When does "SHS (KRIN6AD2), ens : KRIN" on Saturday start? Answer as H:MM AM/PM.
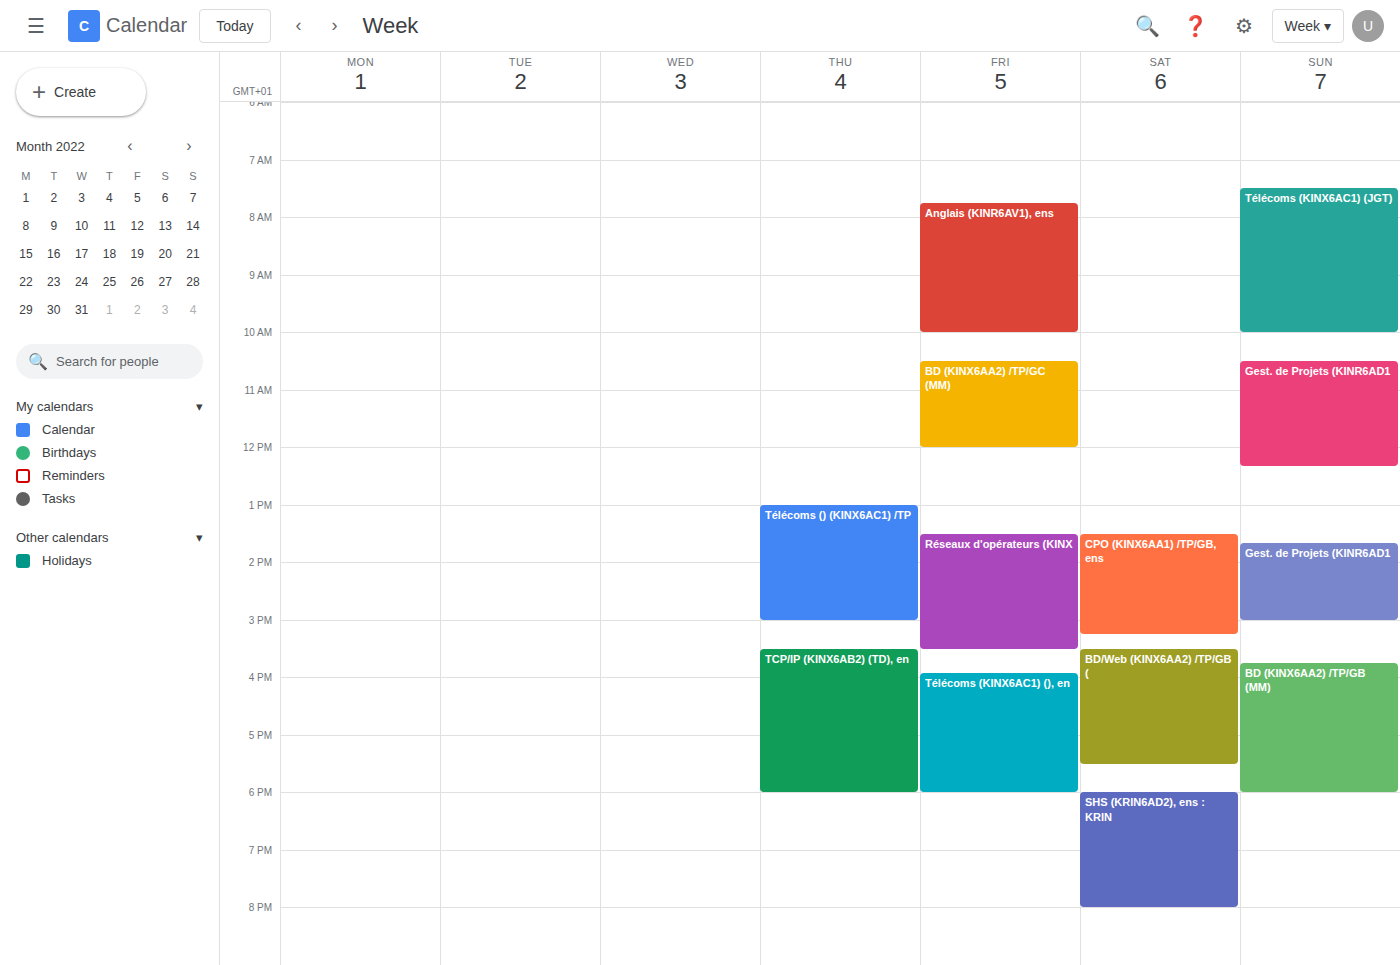
6:00 PM